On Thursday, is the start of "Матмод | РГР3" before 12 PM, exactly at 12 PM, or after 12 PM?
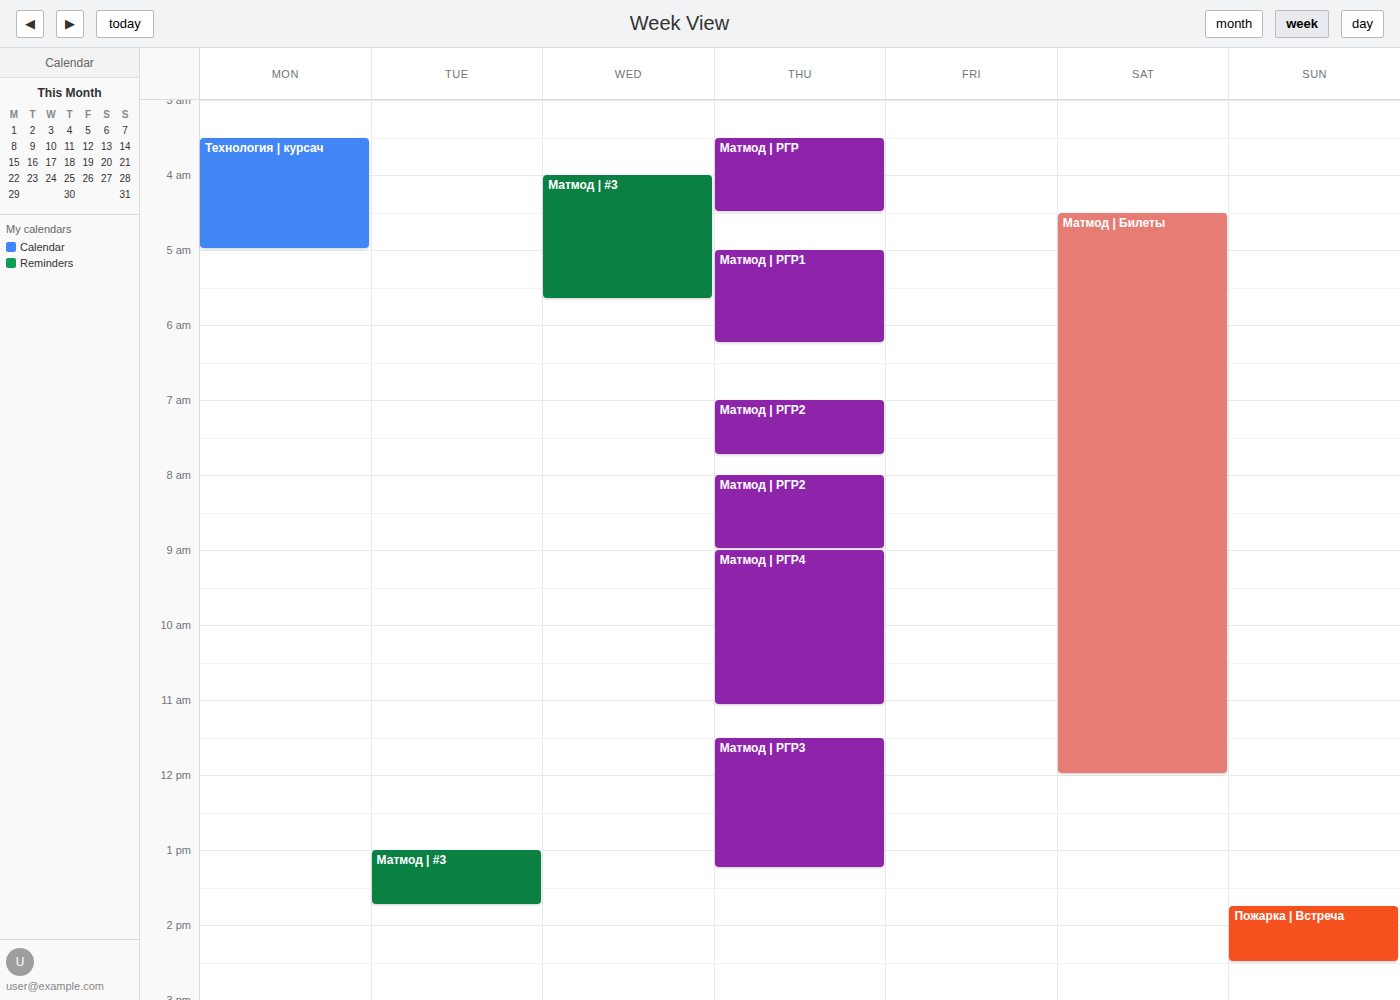
11:30 AM -- before 12 PM, 30 minutes above the 12 PM line.